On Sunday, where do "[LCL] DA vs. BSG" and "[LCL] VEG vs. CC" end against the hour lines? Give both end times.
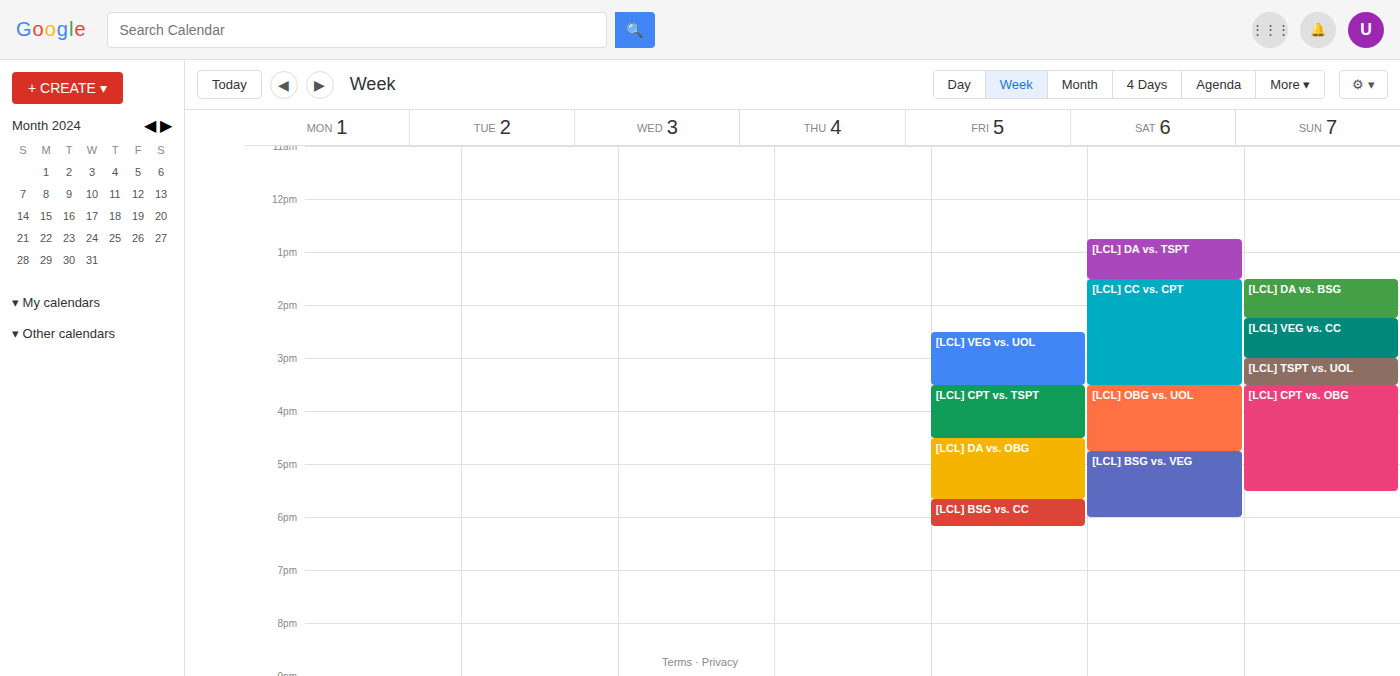
"[LCL] DA vs. BSG": 2:15 PM, neither: a quarter of the way from the 2 PM line to the 3 PM line. "[LCL] VEG vs. CC": 3:00 PM, exactly on the 3 PM line.